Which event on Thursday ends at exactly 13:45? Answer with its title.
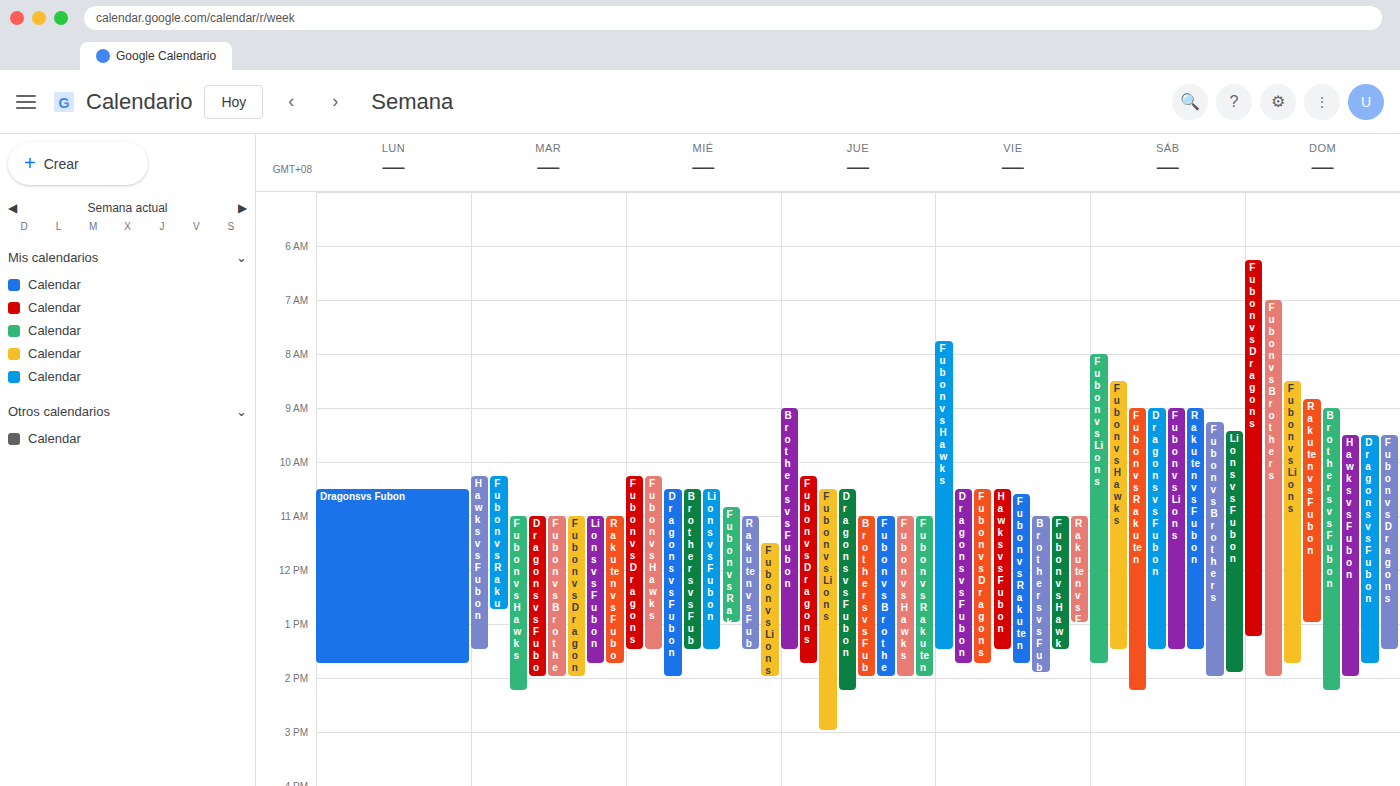
"Fubon vs Dragons"